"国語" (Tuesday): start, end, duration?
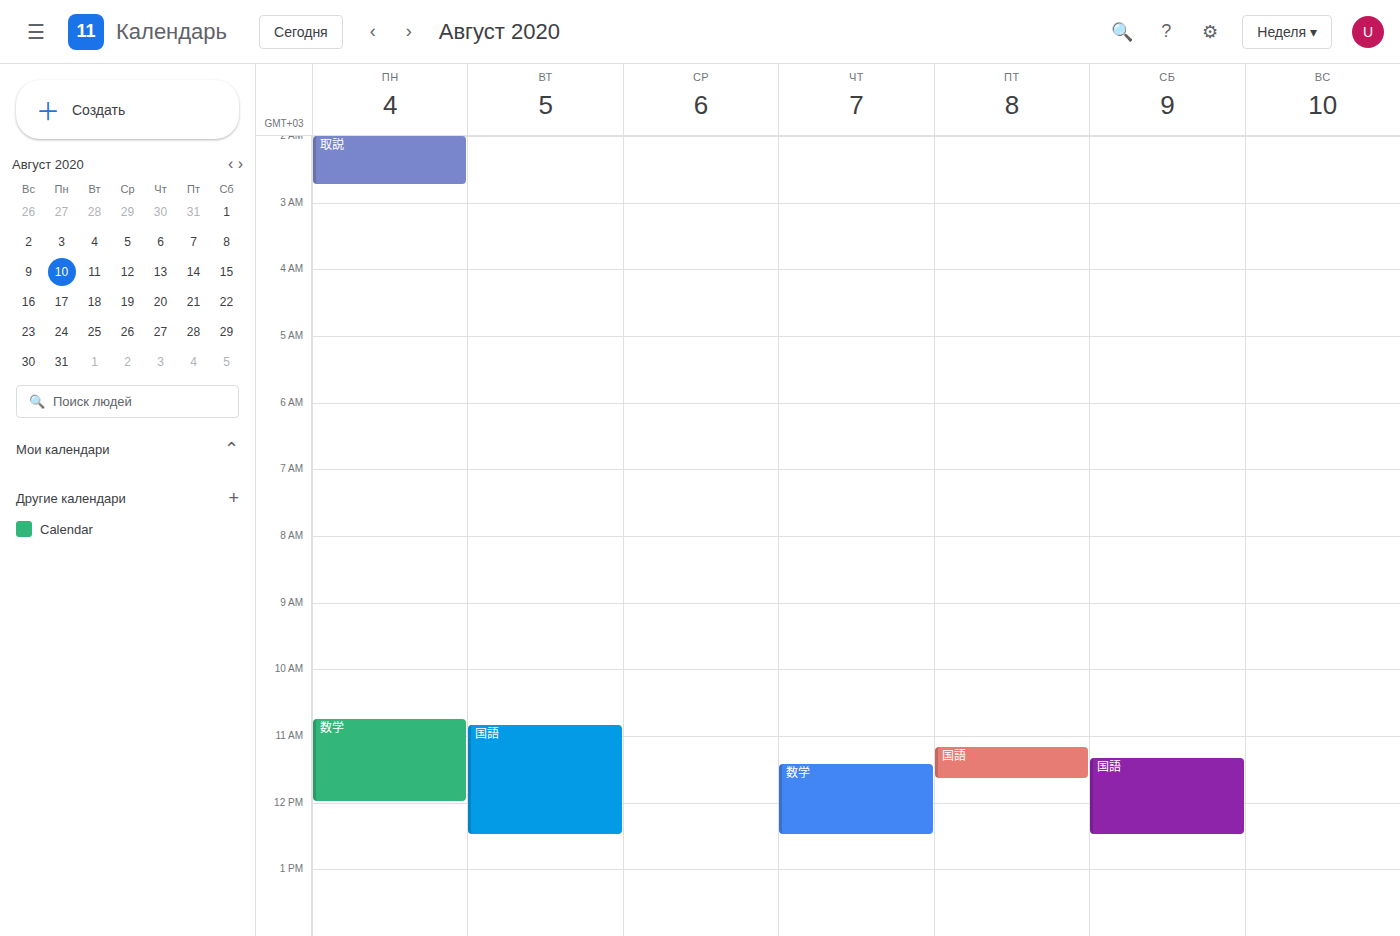
10:50 to 12:30, 1 hour 40 minutes